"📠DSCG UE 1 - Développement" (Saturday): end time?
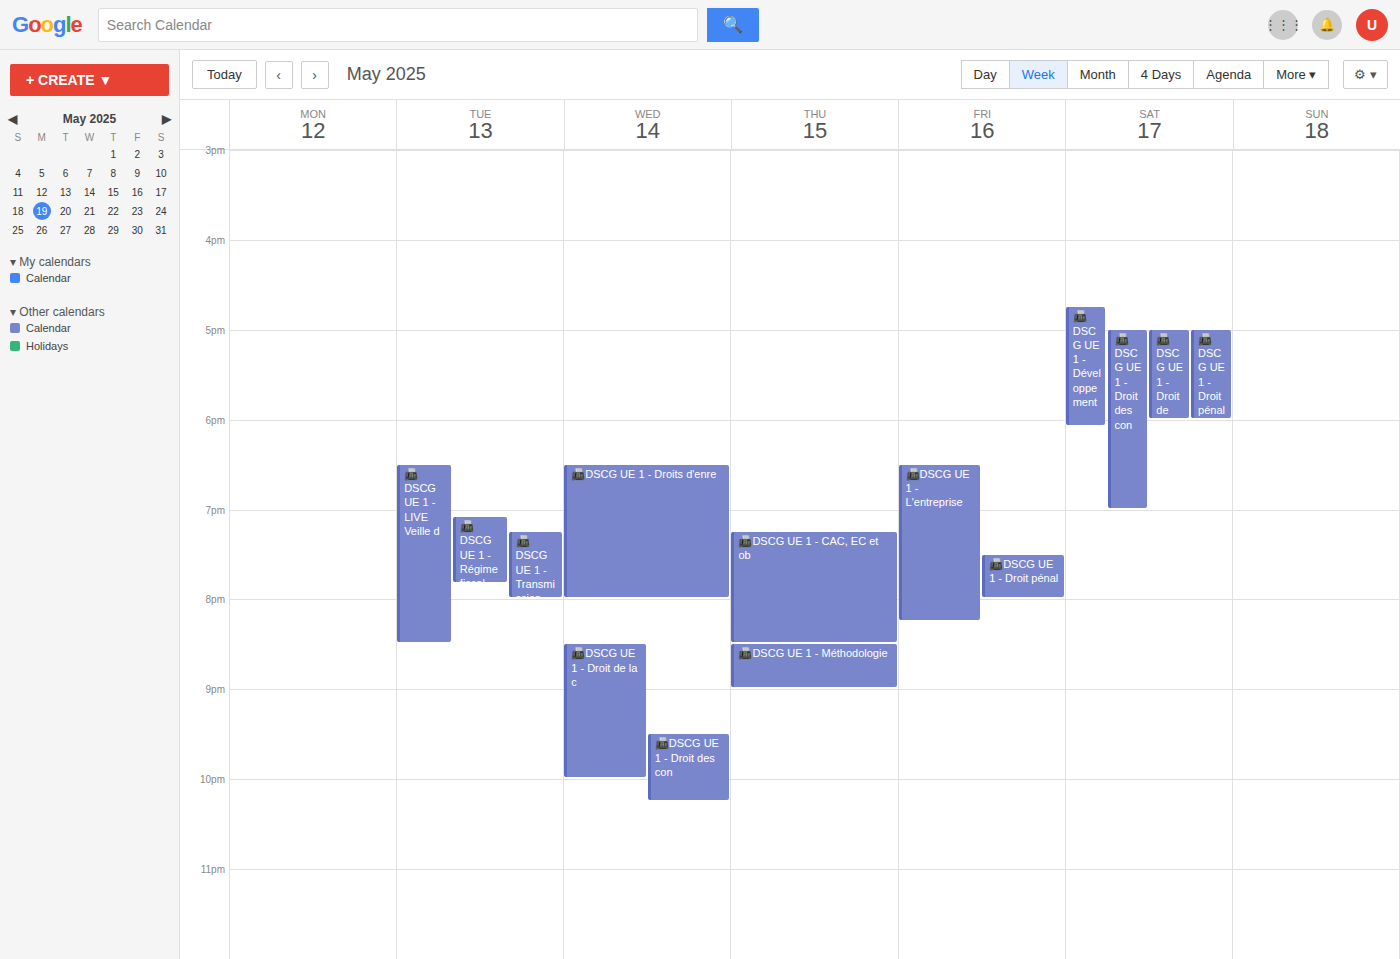
6:05 PM